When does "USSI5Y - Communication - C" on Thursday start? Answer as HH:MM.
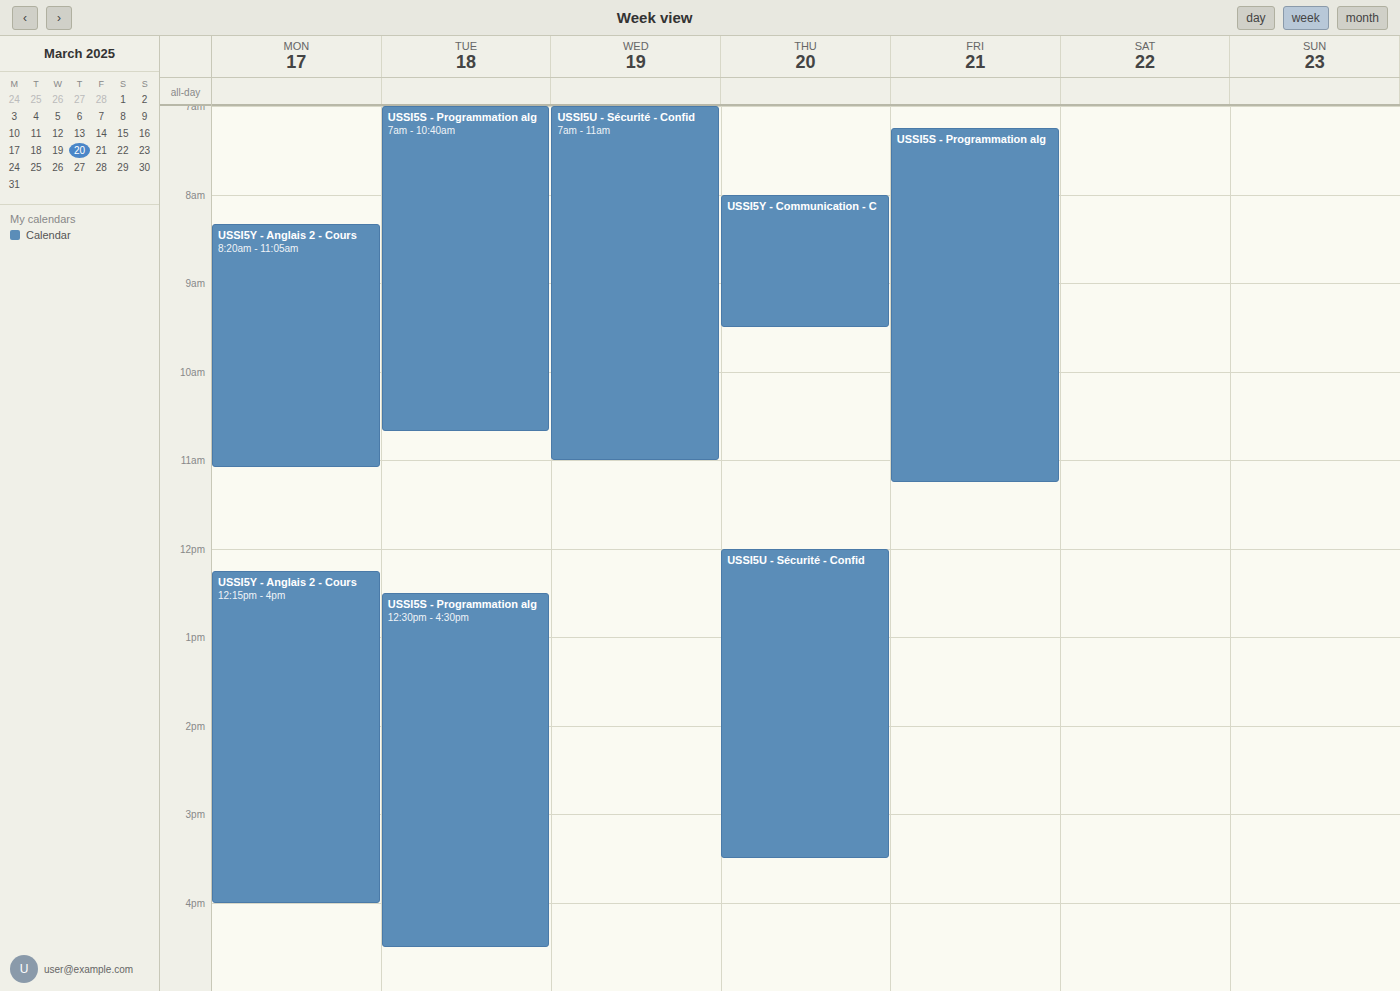
08:00